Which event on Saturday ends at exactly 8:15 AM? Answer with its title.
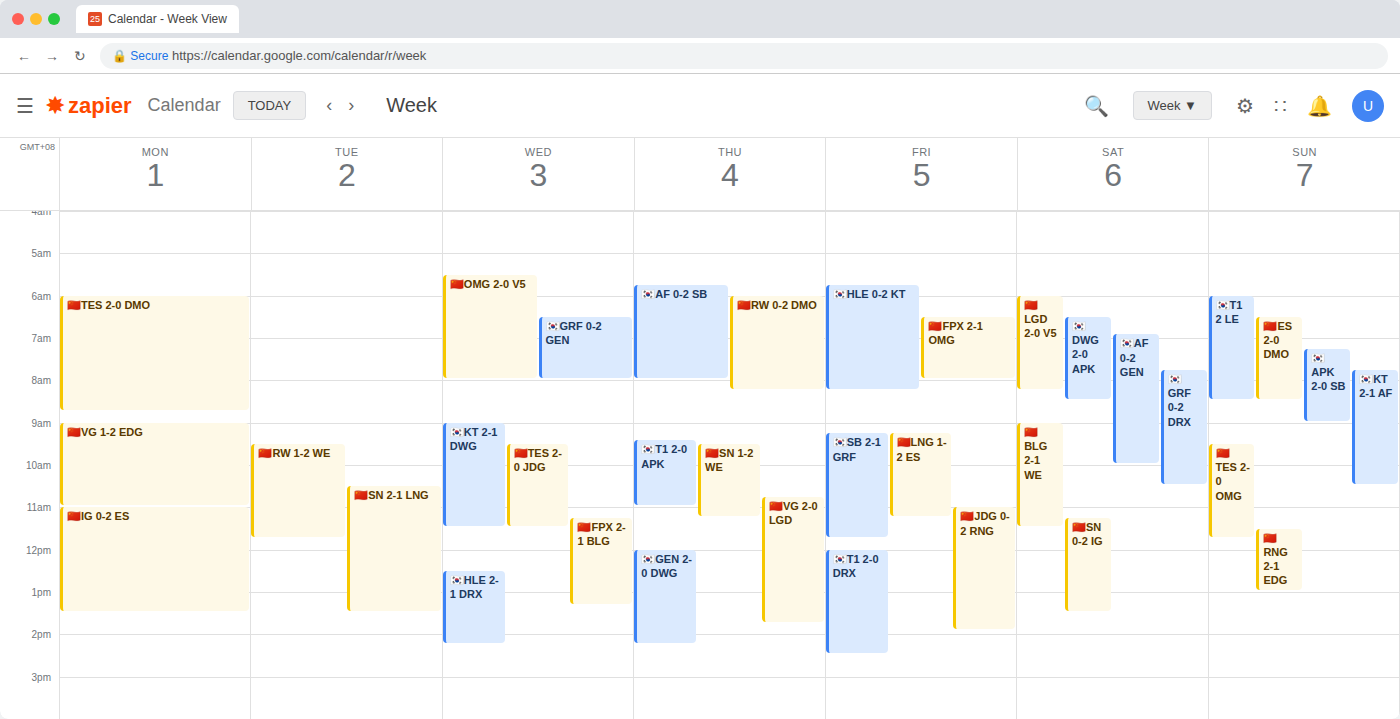
"🇨🇳LGD 2-0 V5"